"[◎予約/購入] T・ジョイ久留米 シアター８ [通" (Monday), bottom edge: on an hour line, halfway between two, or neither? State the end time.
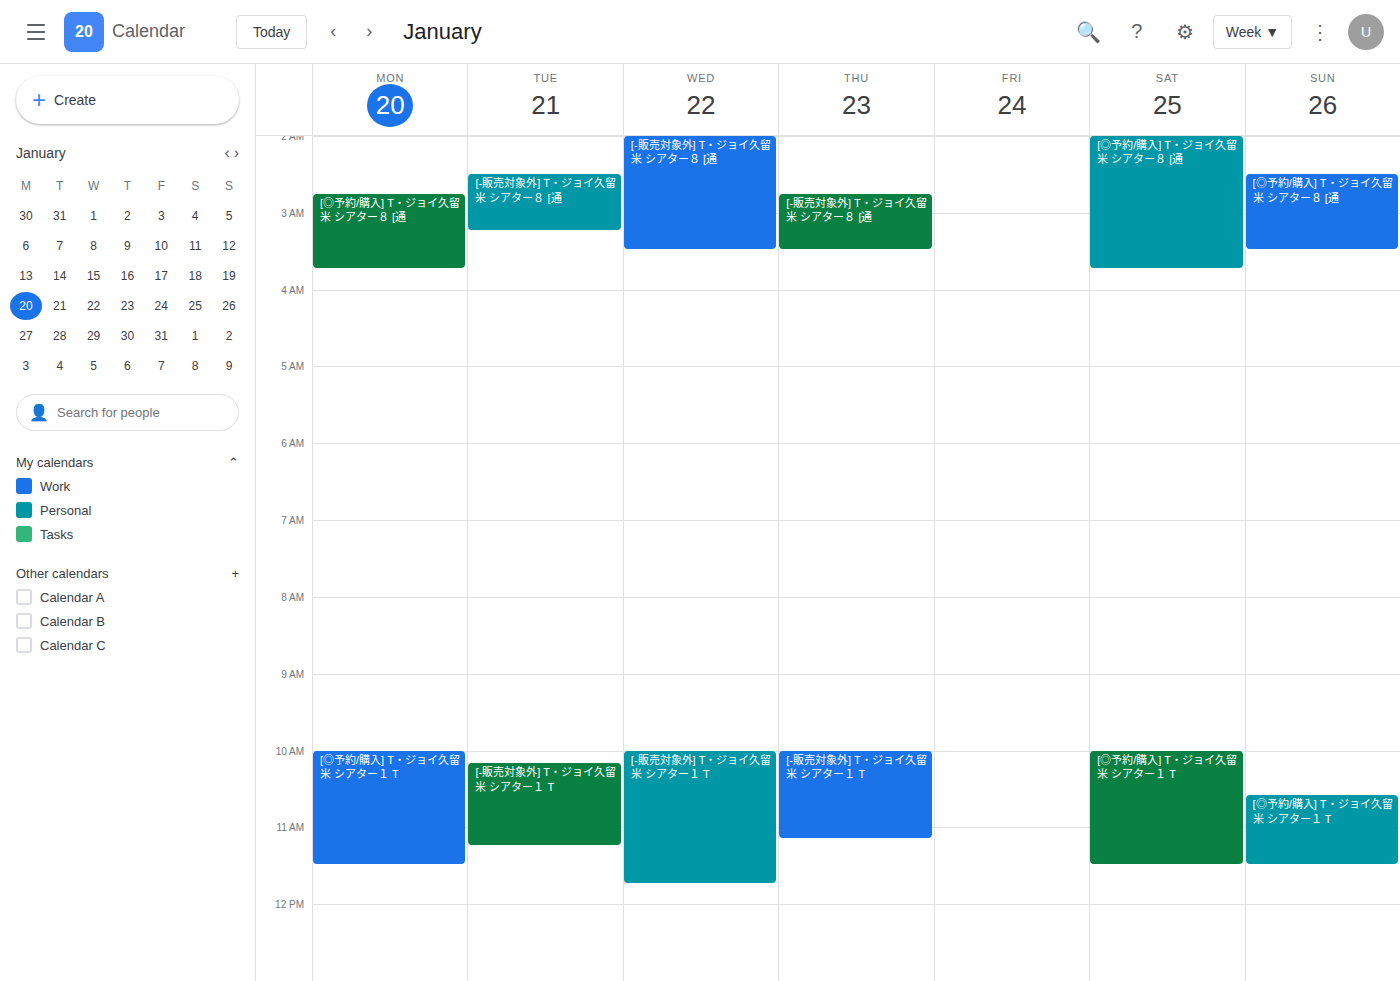
3:45 AM -- neither: three quarters of the way from the 3 AM line to the 4 AM line.